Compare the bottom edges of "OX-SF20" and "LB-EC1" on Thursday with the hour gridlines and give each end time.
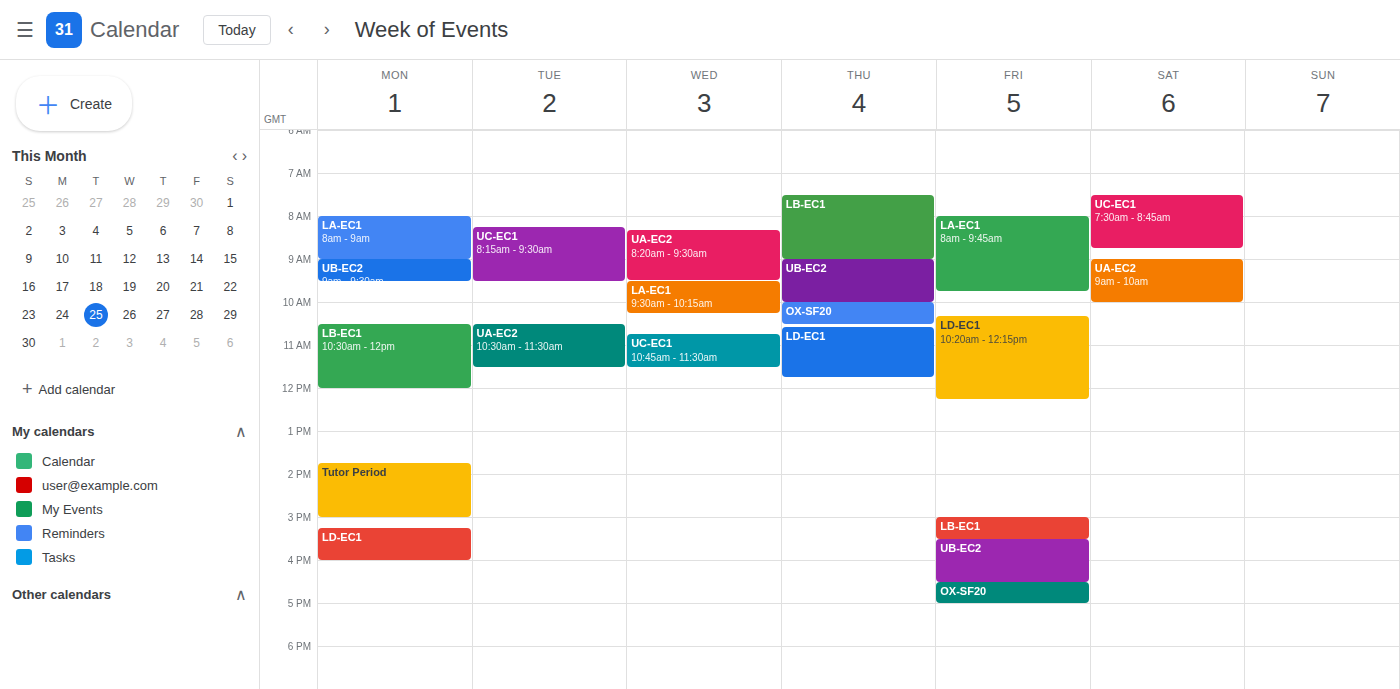
"OX-SF20": 10:30 AM, halfway between the 10 AM and 11 AM lines. "LB-EC1": 9:00 AM, exactly on the 9 AM line.